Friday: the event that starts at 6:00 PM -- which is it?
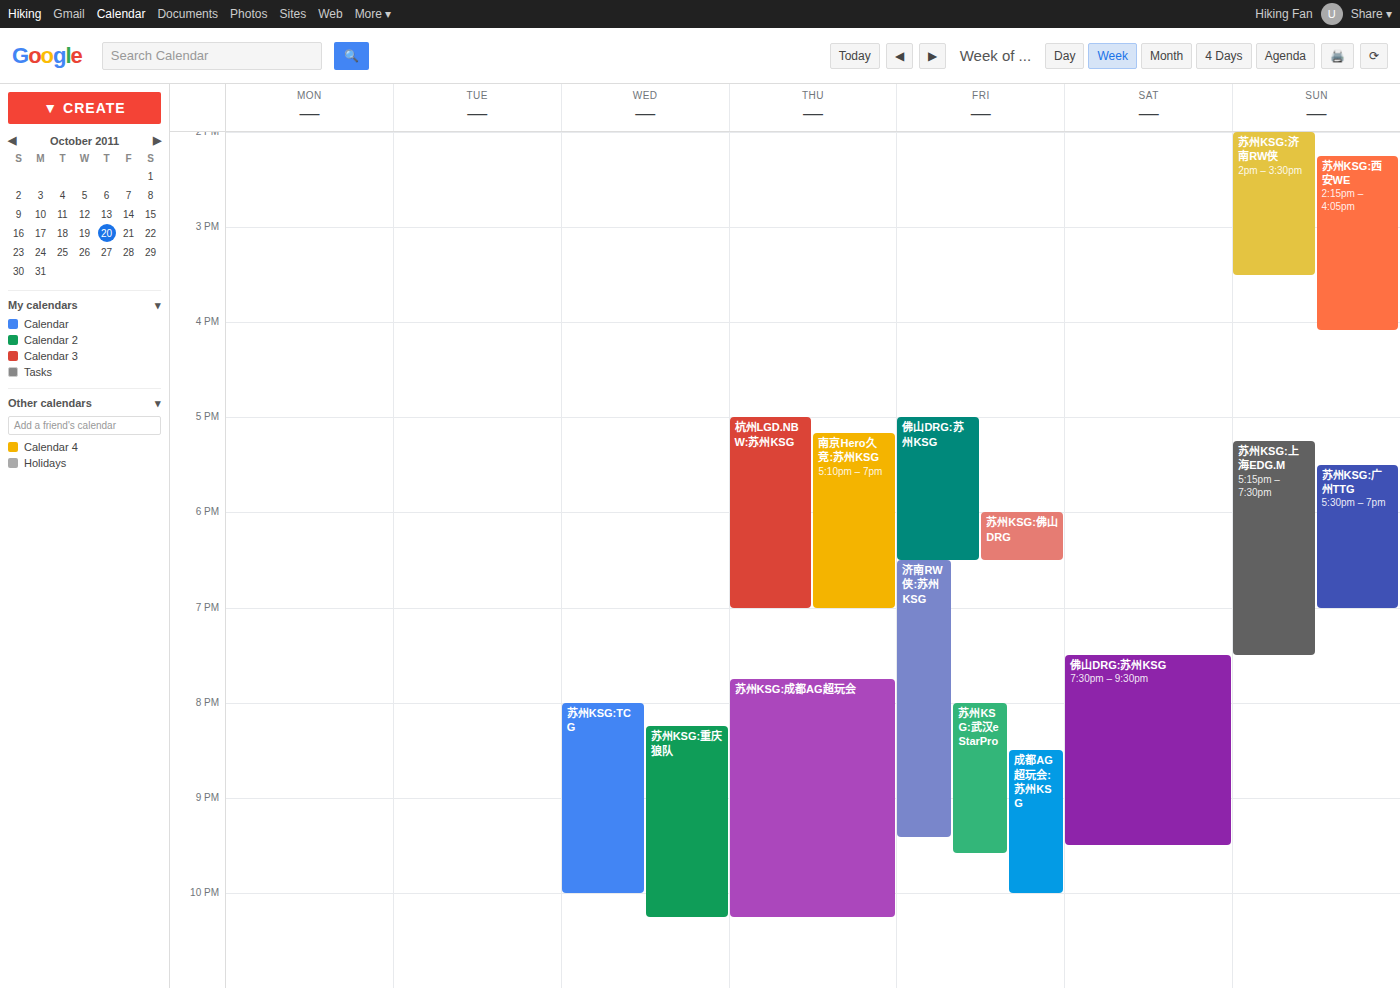
"苏州KSG:佛山DRG"